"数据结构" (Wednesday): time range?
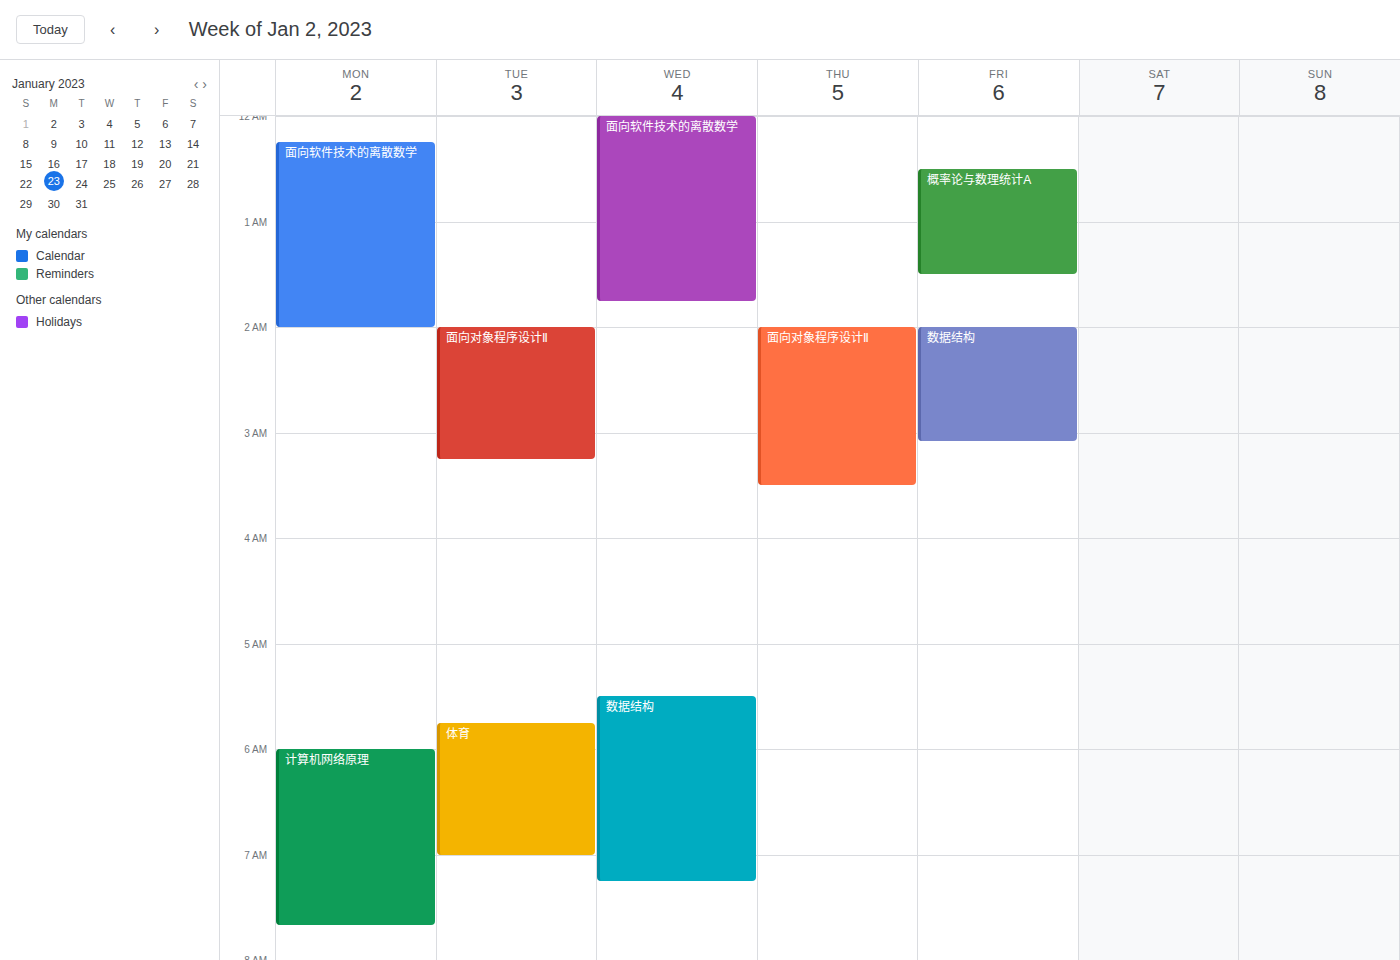
5:30 AM to 7:15 AM